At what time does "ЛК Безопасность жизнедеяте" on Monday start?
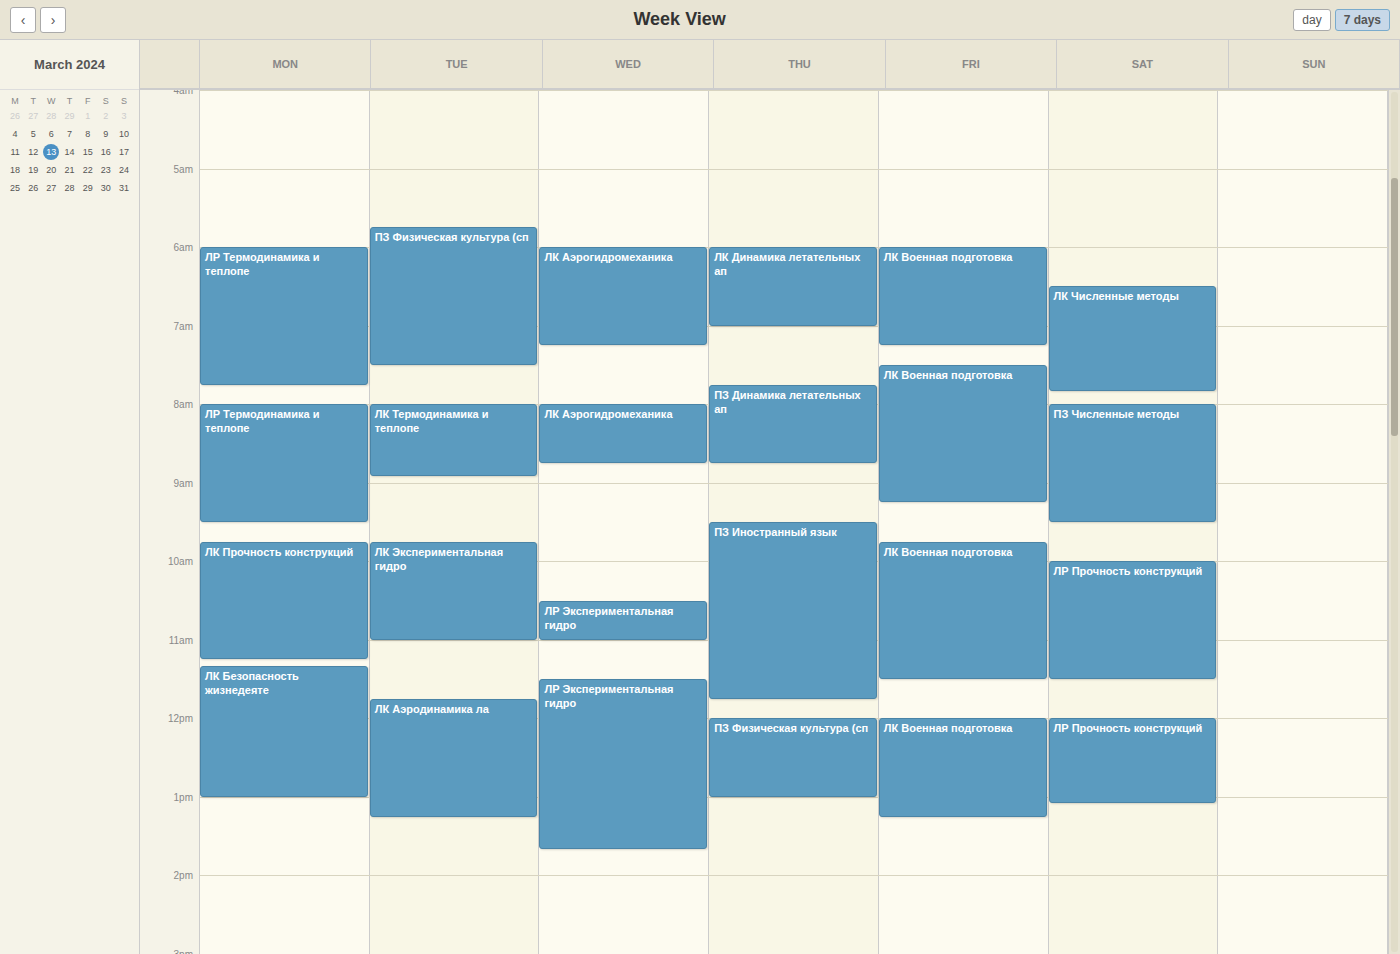
11:20 AM